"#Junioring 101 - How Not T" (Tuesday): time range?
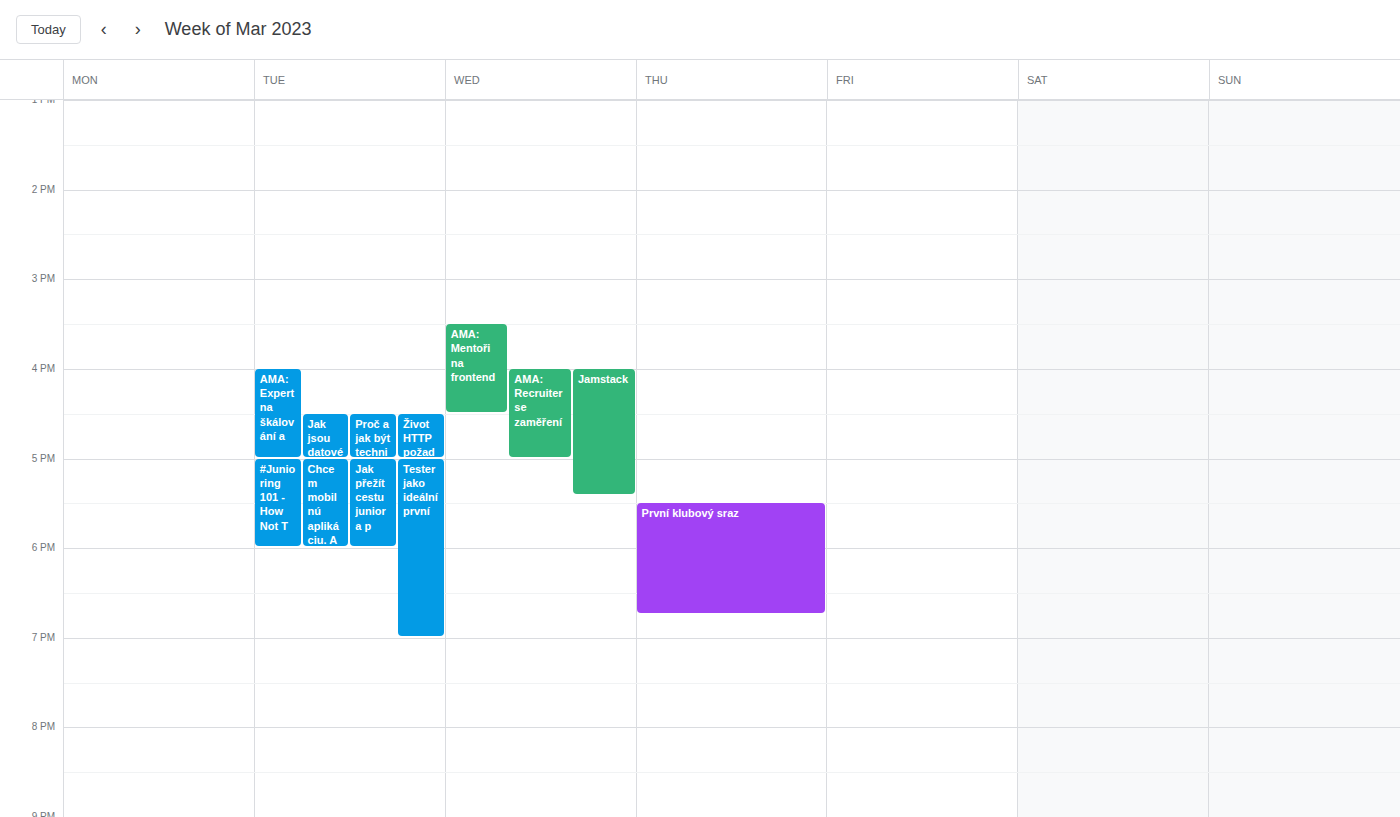
5:00 PM to 6:00 PM